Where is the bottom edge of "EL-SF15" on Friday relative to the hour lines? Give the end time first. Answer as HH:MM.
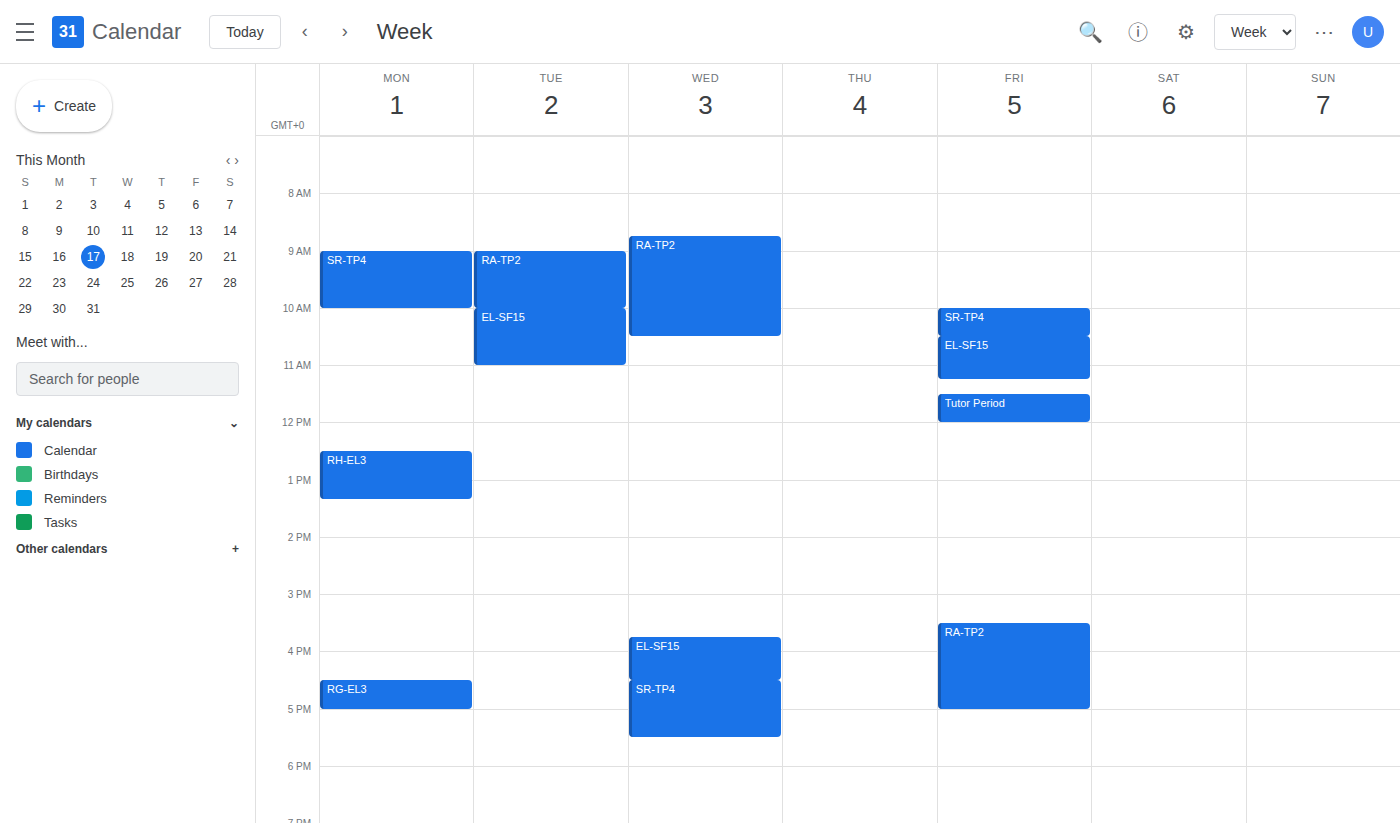
11:15 -- neither: a quarter of the way from the 11:00 line to the 12:00 line.